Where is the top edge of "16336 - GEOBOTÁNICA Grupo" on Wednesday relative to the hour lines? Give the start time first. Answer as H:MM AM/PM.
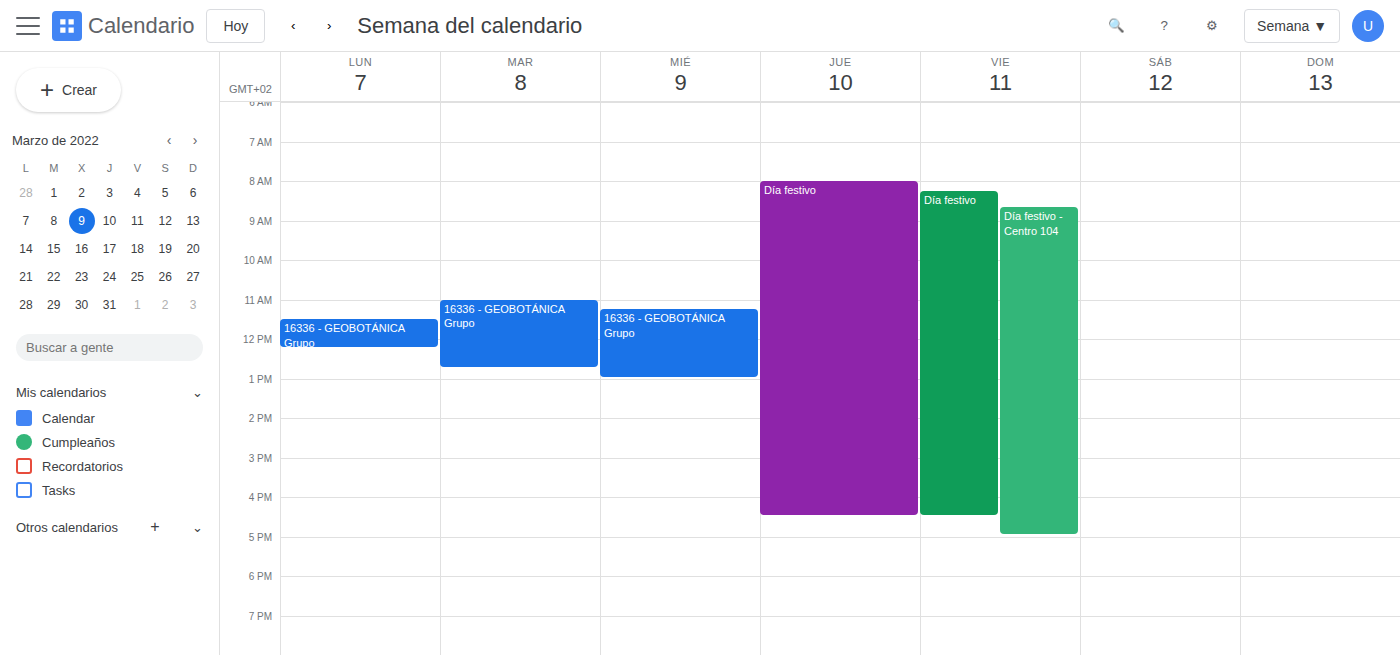
11:15 AM -- neither: a quarter of the way from the 11 AM line to the 12 PM line.